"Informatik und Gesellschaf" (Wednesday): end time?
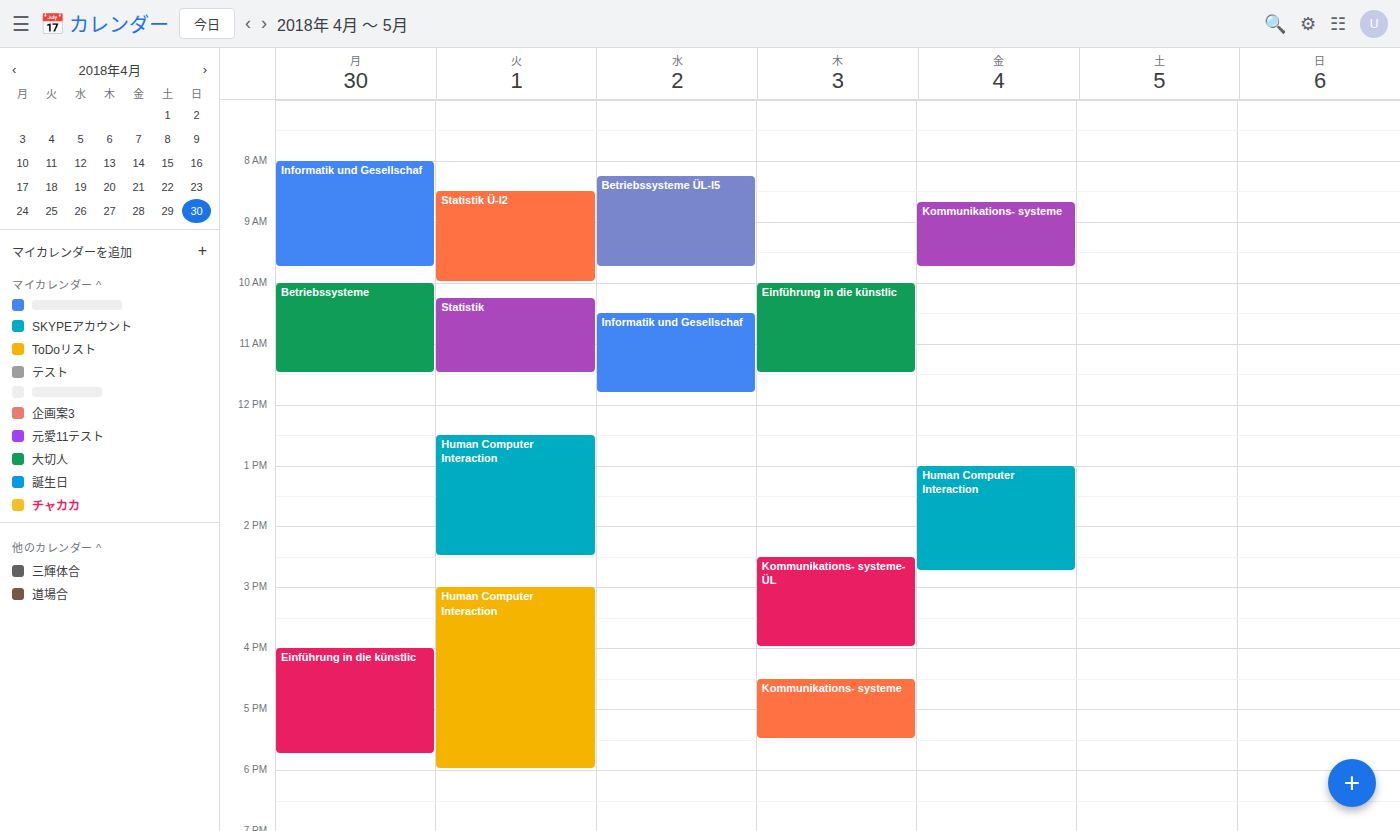
11:50 AM